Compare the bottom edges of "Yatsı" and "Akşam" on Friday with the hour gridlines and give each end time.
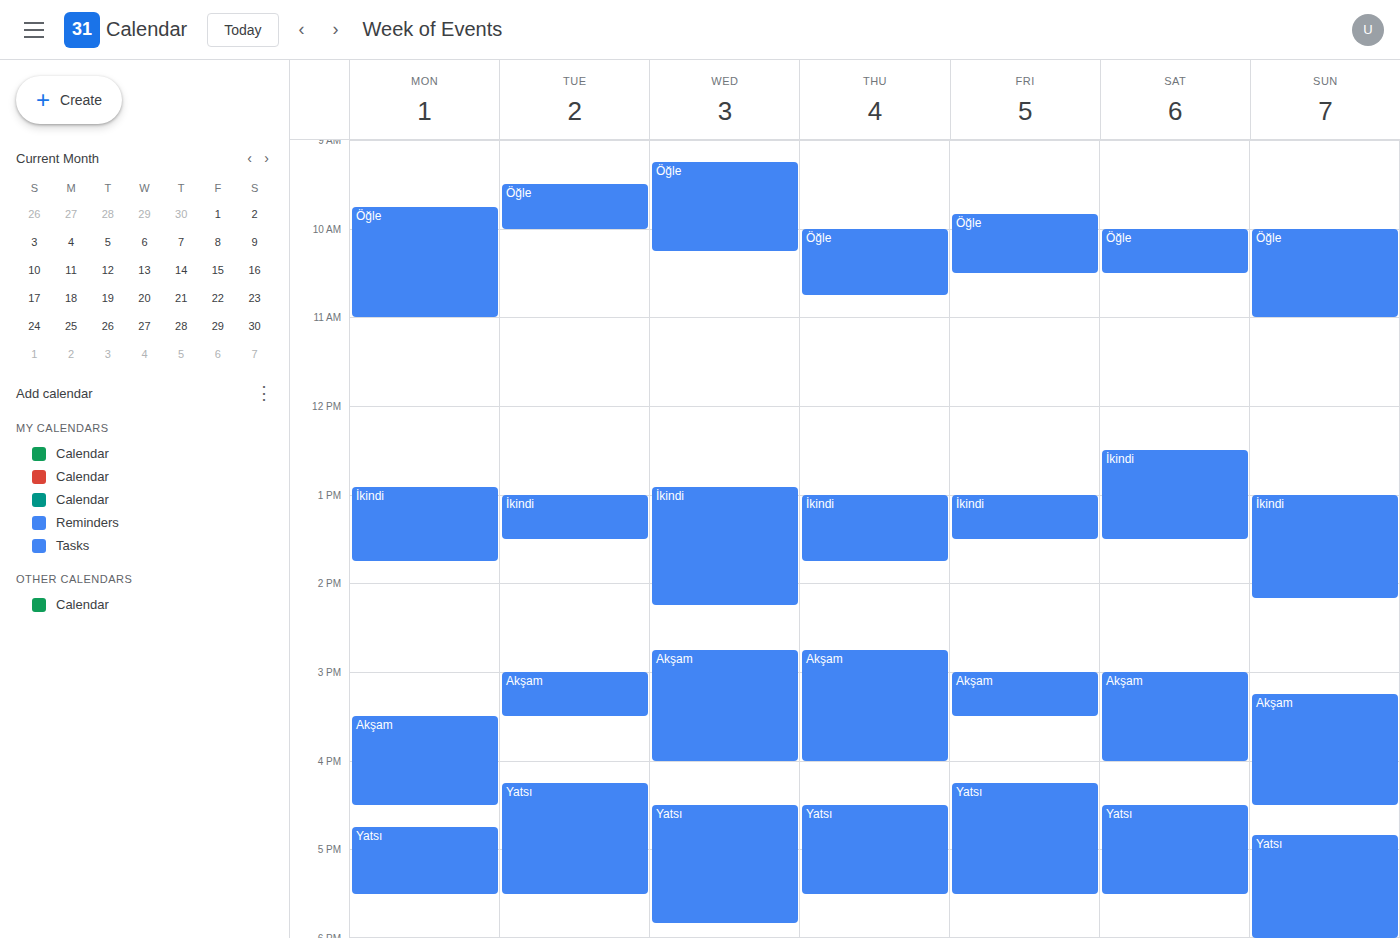
"Yatsı": 5:30 PM, halfway between the 5 PM and 6 PM lines. "Akşam": 3:30 PM, halfway between the 3 PM and 4 PM lines.